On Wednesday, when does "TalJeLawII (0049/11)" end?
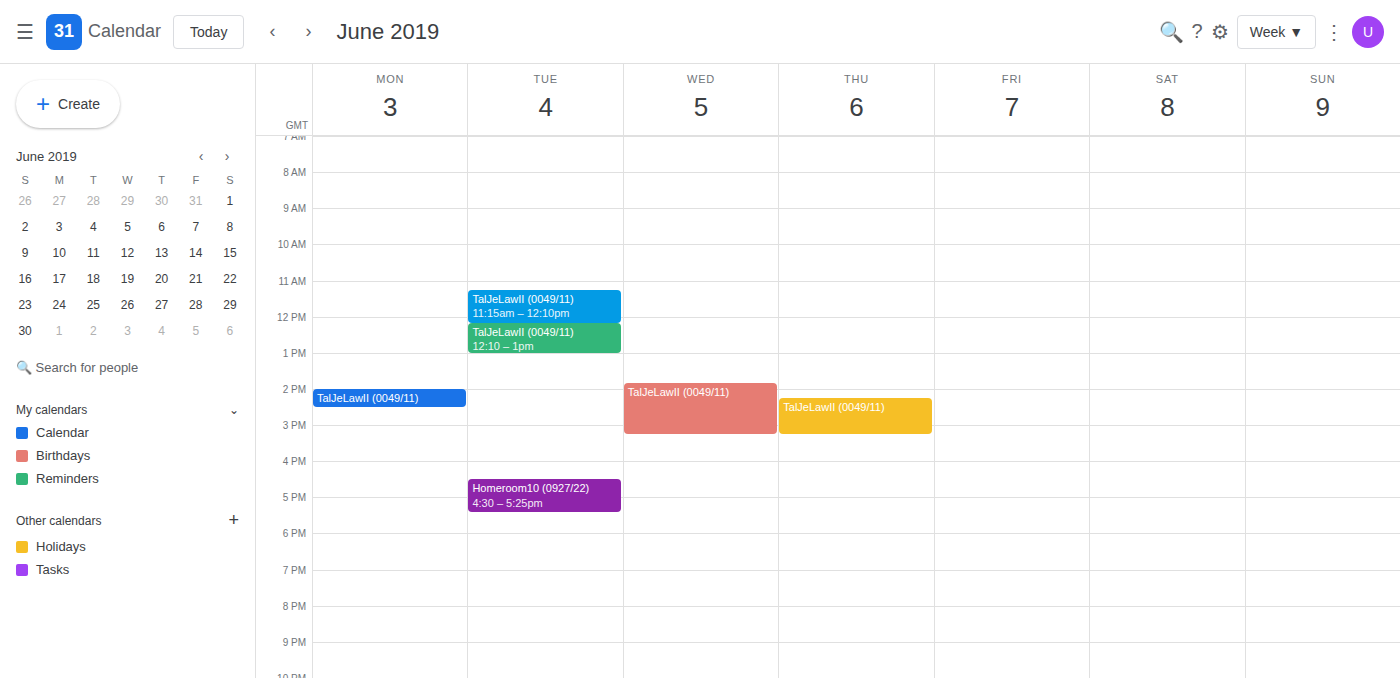
3:15 PM